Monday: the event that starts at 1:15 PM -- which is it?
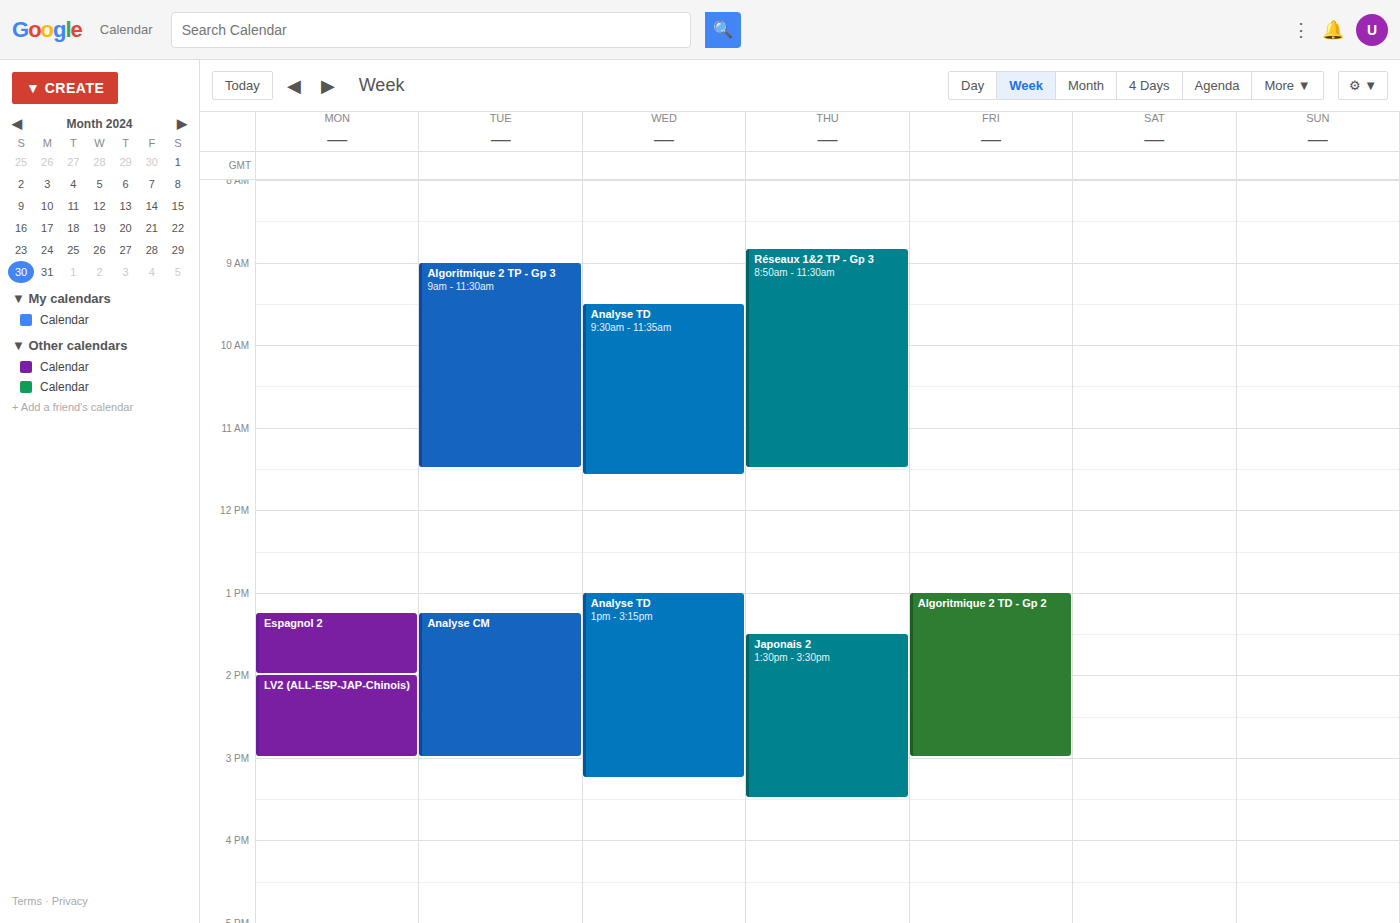
"Espagnol 2"